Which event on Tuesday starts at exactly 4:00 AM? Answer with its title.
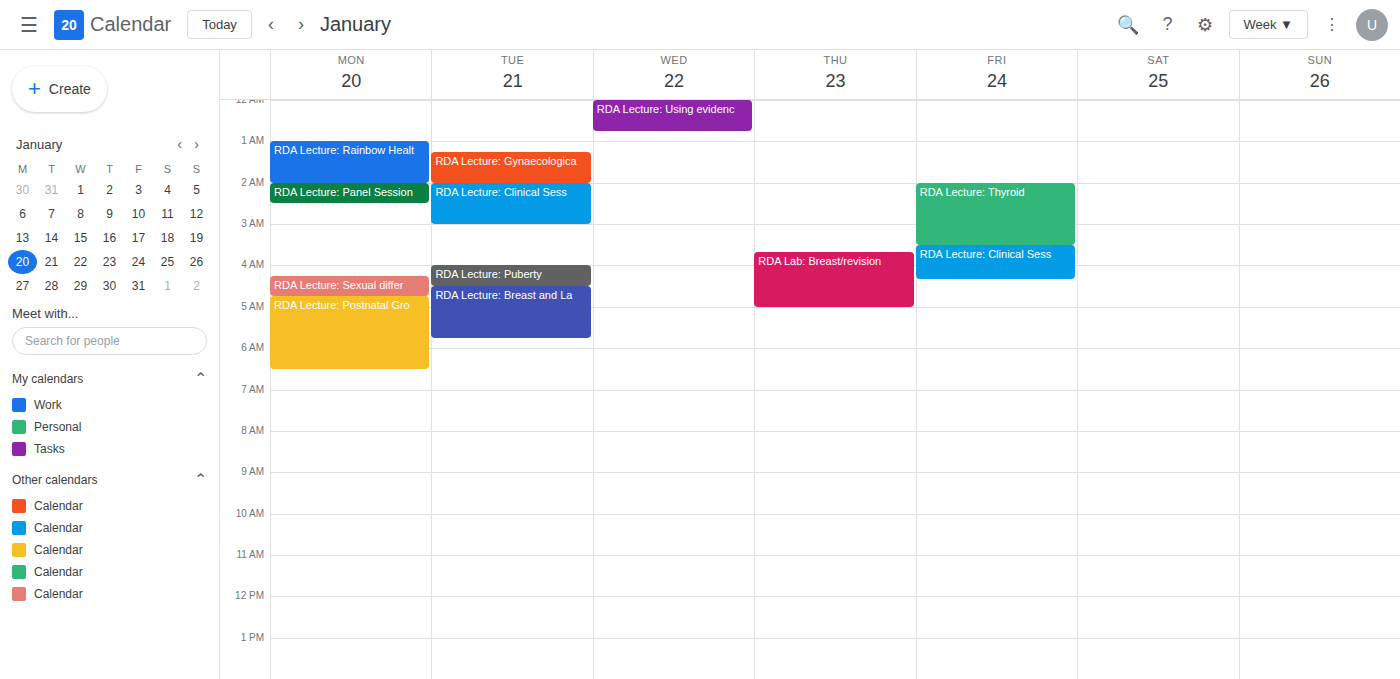
"RDA Lecture: Puberty"